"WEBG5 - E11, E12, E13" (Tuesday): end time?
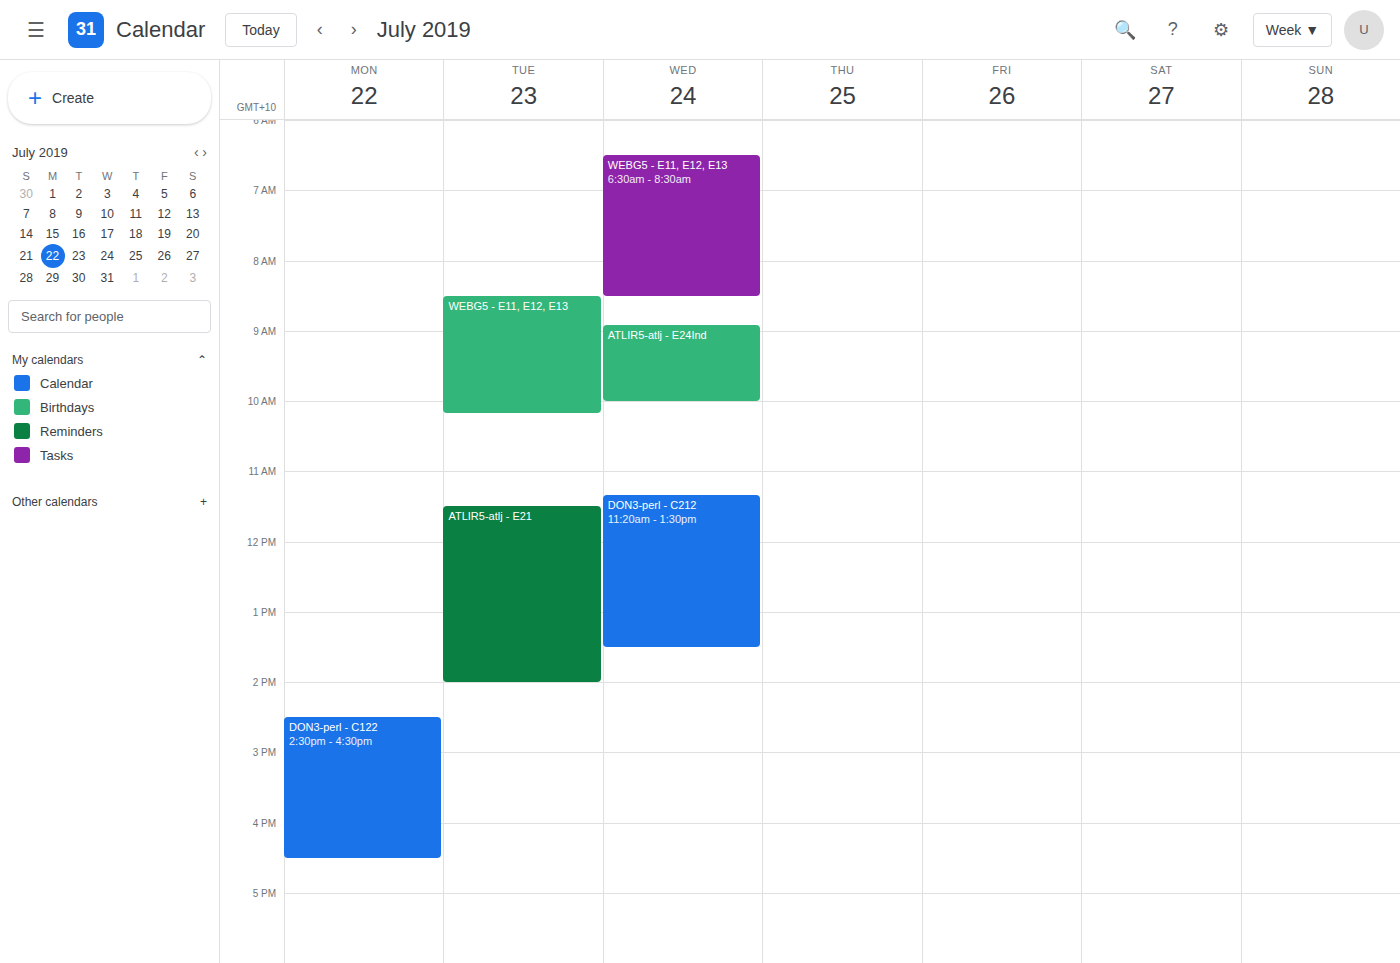
10:10 AM